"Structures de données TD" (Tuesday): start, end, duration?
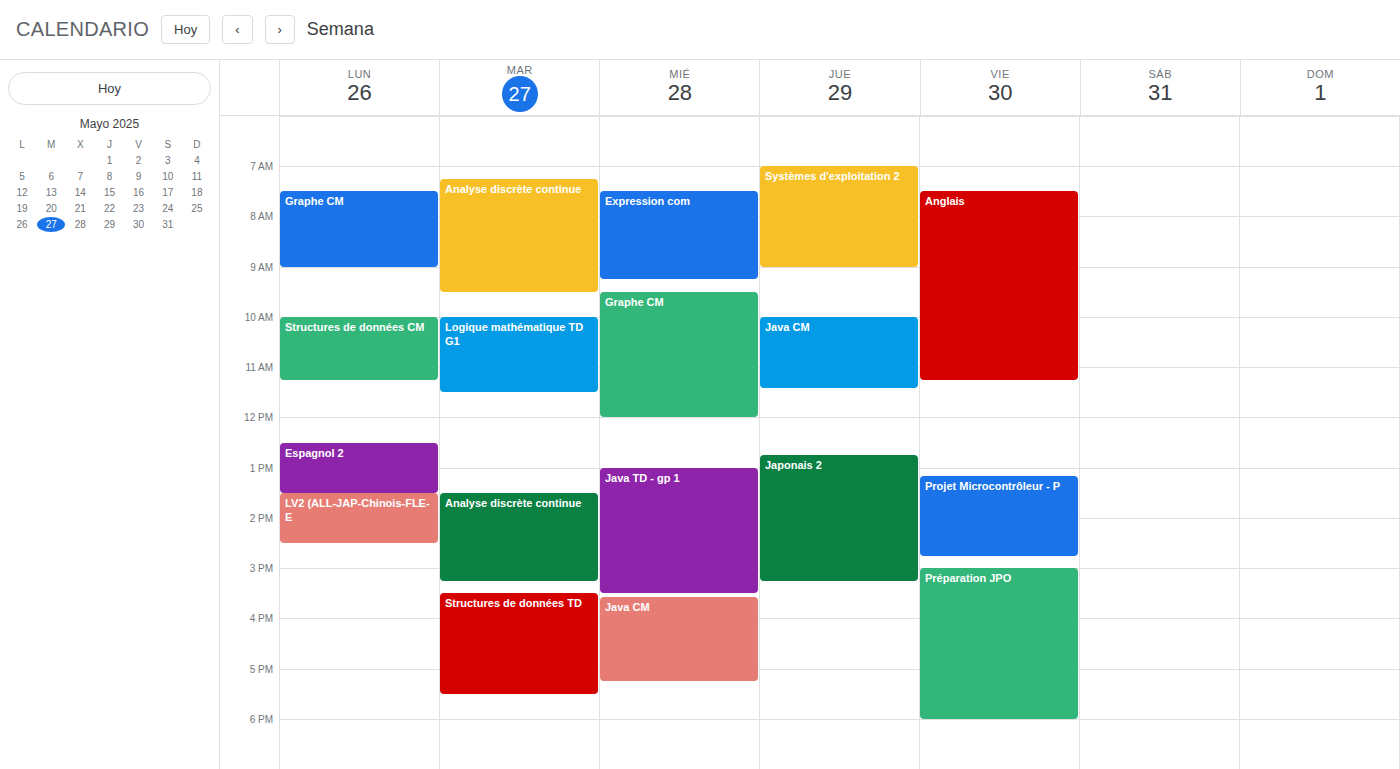
3:30 PM to 5:30 PM, 2 hours